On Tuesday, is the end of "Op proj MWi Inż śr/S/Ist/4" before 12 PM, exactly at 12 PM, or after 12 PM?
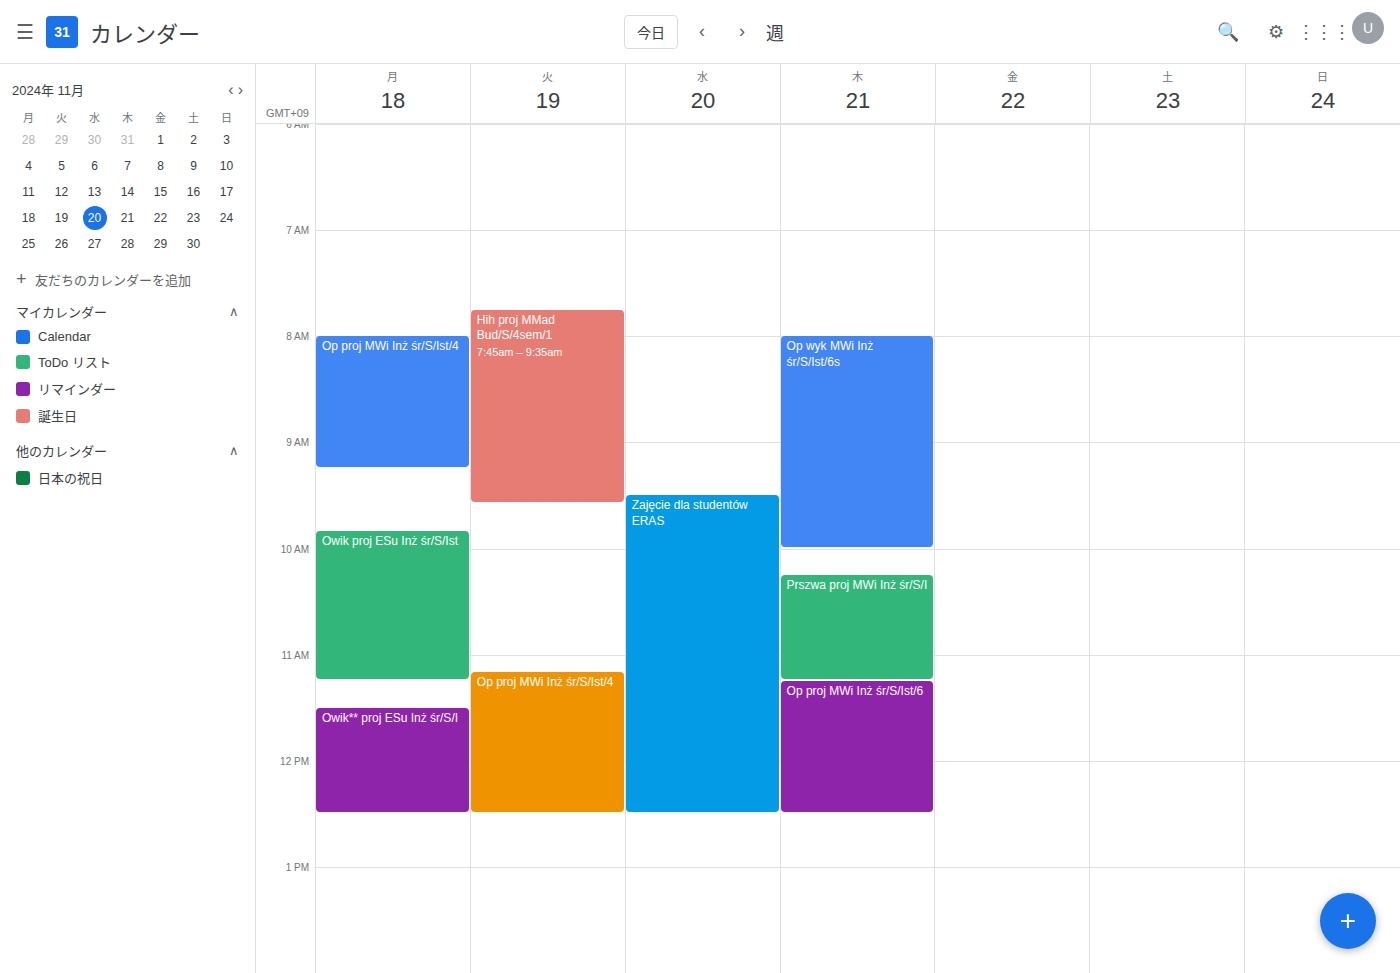
12:30 PM -- after 12 PM, 30 minutes below the 12 PM line.